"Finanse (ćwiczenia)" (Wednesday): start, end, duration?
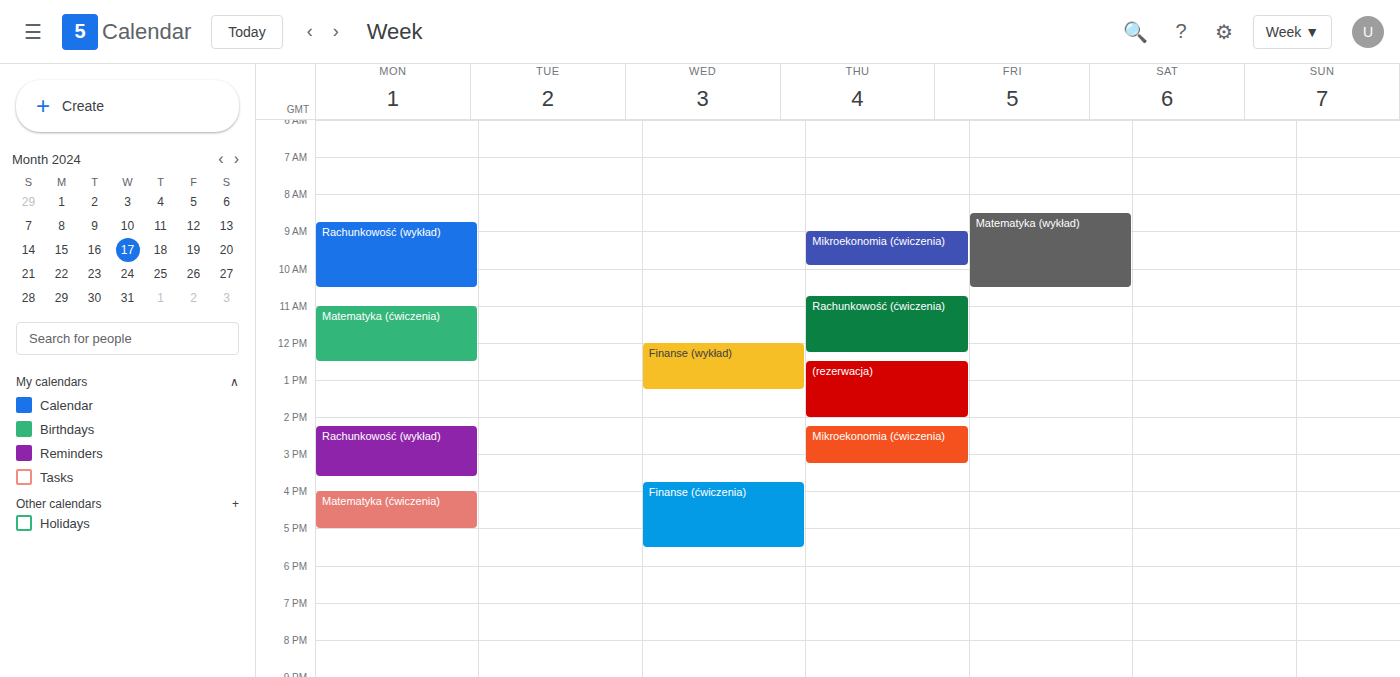
15:45 to 17:30, 1 hour 45 minutes